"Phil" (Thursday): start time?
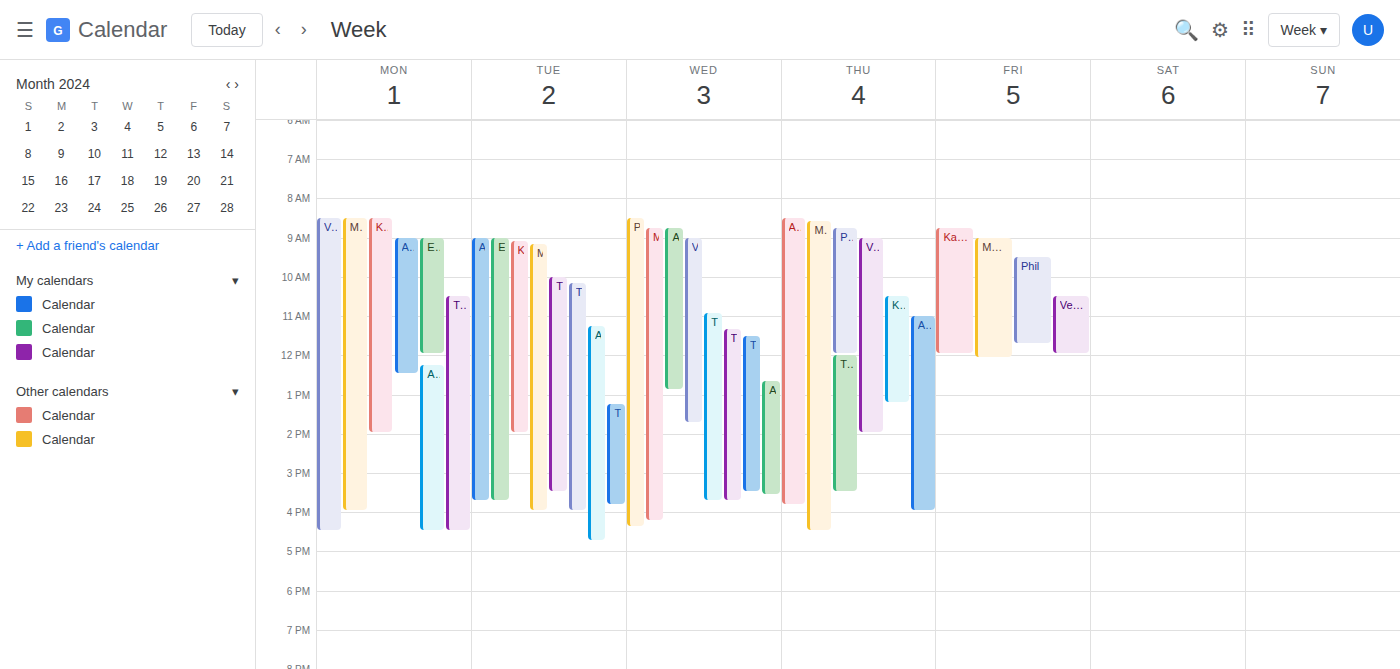
8:45 AM